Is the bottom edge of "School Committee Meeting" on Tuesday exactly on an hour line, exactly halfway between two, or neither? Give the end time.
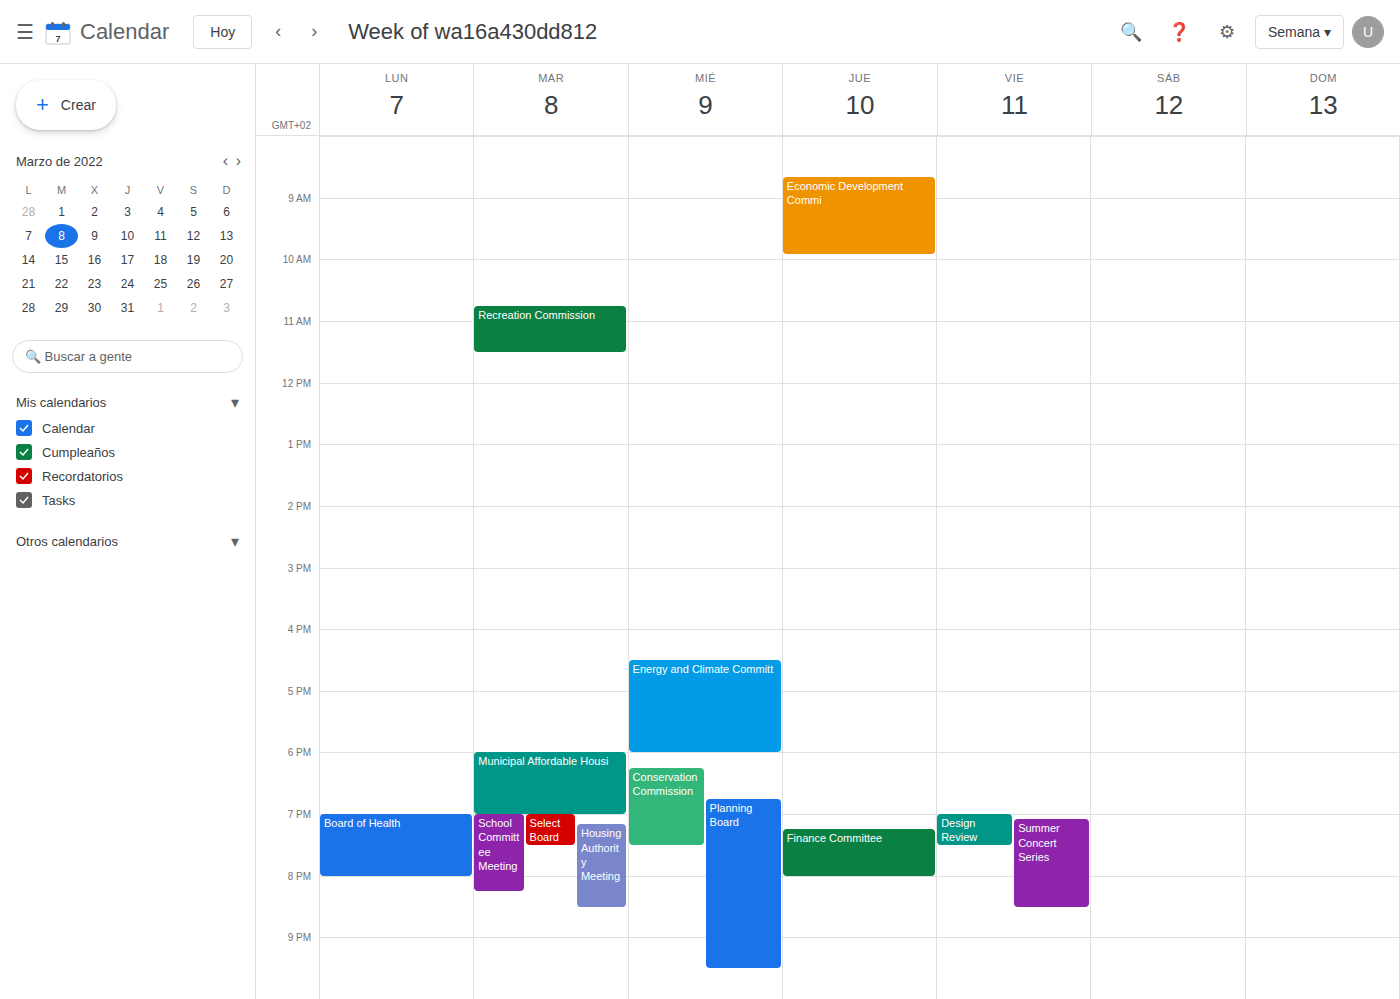
8:15 PM -- neither: a quarter of the way from the 8 PM line to the 9 PM line.